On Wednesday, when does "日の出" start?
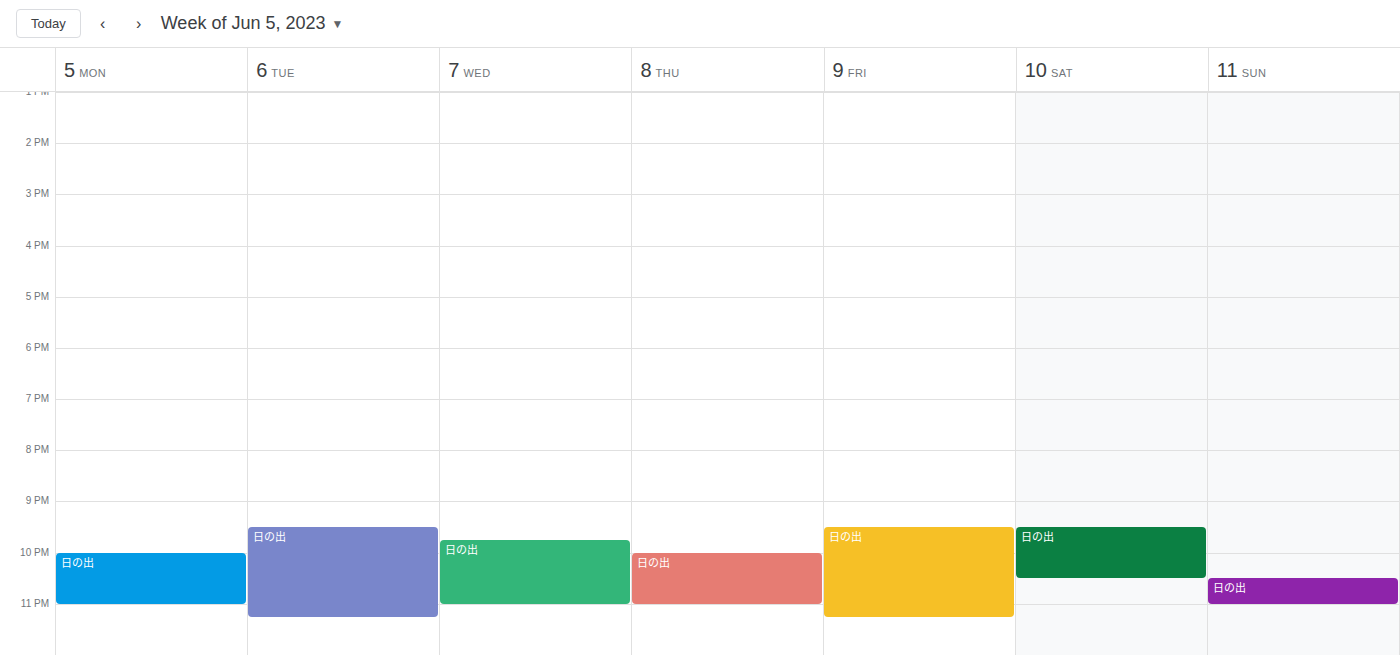
9:45 PM